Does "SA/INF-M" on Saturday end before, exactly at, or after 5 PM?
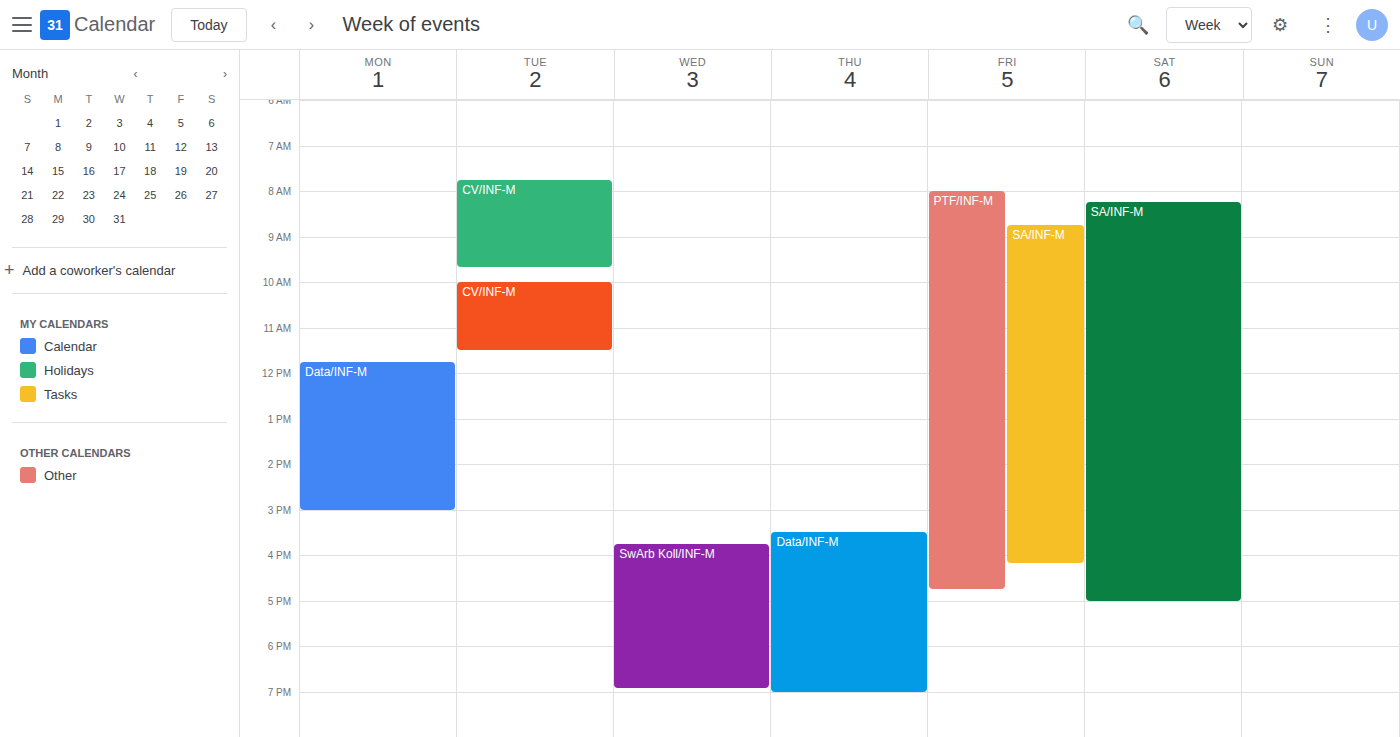
5:00 PM -- exactly at 5 PM, on the 5 PM line.